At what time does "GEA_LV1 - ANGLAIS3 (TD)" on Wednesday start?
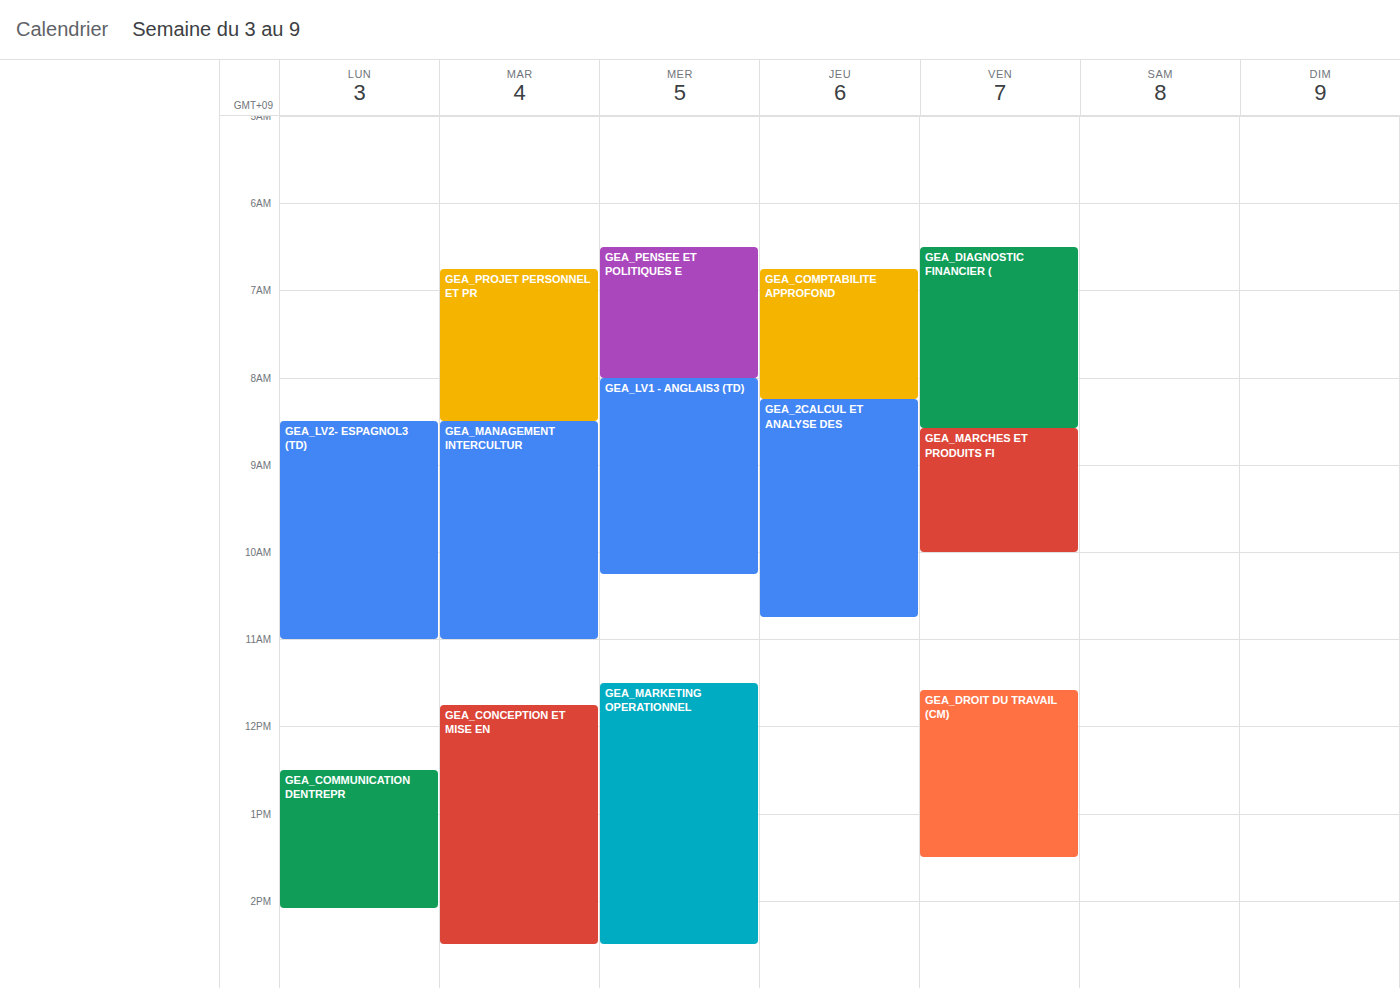
8:00 AM